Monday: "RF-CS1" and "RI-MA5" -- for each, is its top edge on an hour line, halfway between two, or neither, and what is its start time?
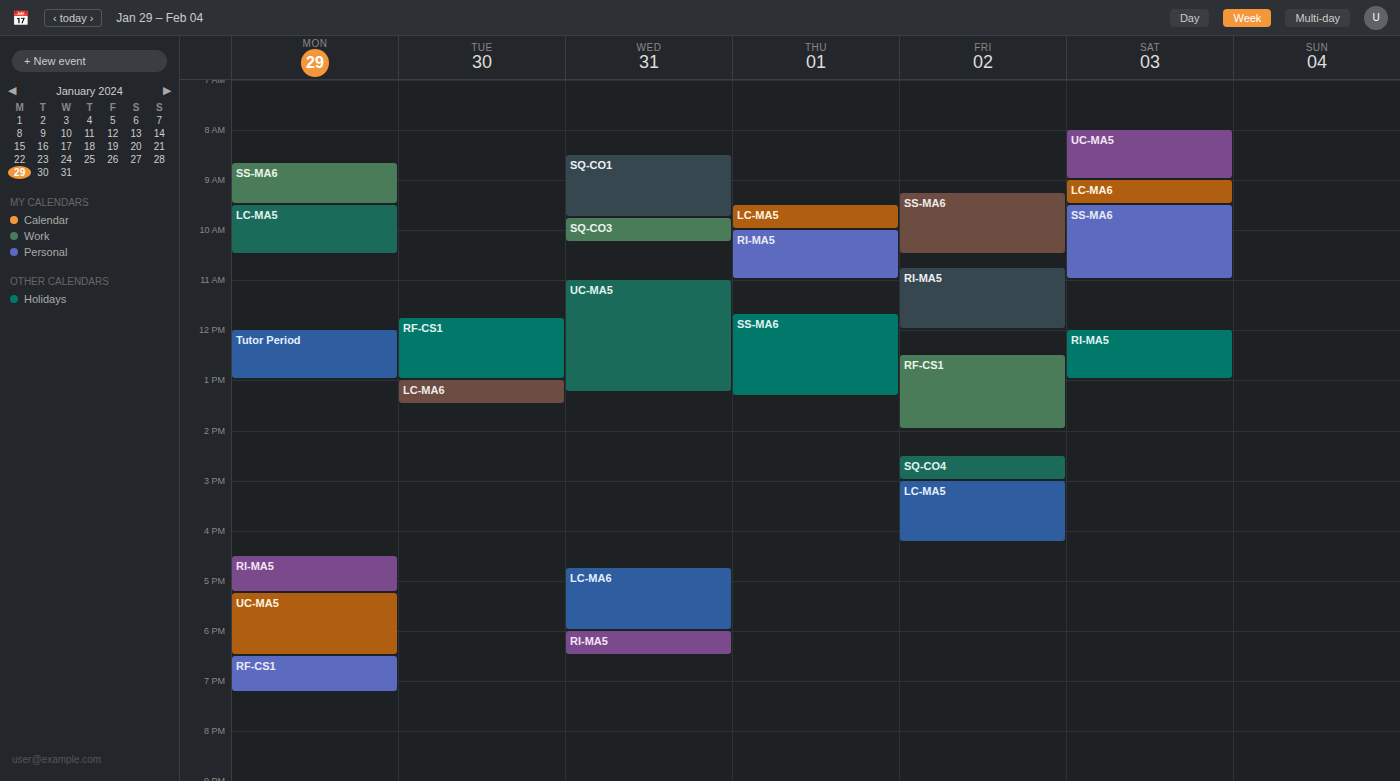
"RF-CS1": 6:30 PM, halfway between the 6 PM and 7 PM lines. "RI-MA5": 4:30 PM, halfway between the 4 PM and 5 PM lines.